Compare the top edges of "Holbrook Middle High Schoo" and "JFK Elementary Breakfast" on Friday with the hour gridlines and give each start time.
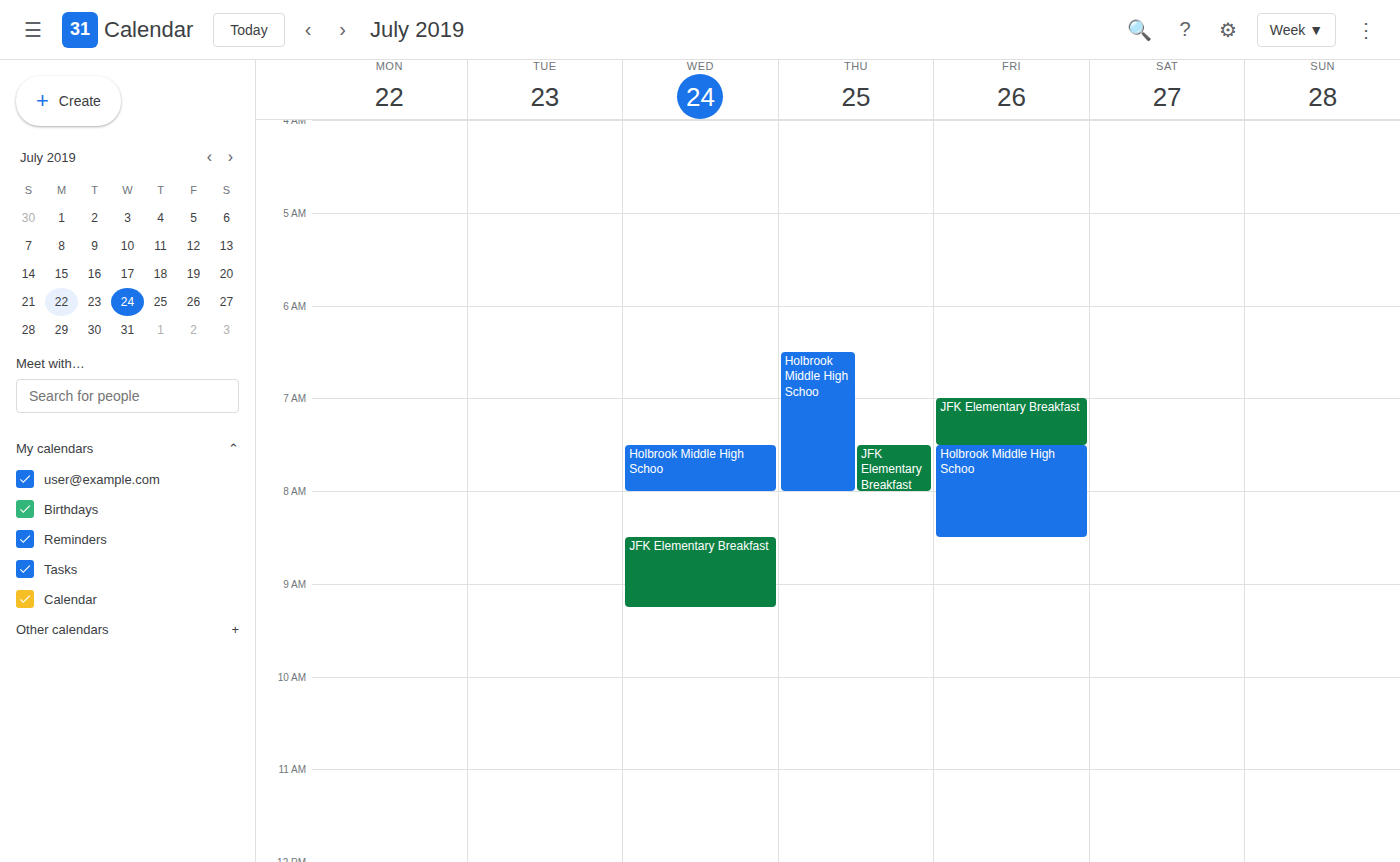
"Holbrook Middle High Schoo": 07:30, halfway between the 07:00 and 08:00 lines. "JFK Elementary Breakfast": 07:00, exactly on the 07:00 line.